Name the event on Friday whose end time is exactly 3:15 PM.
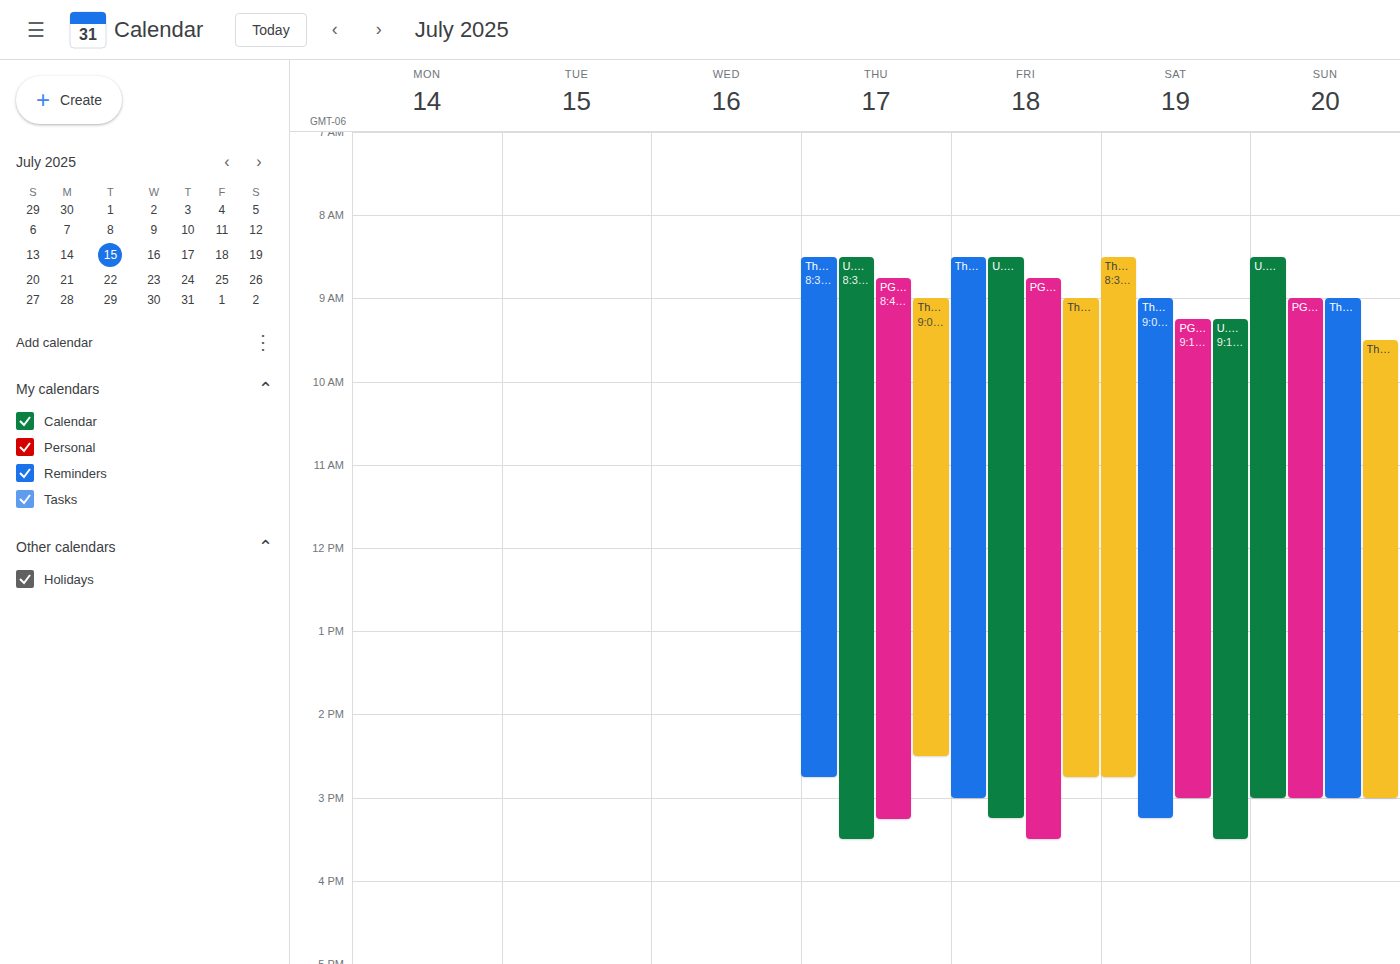
"U.S. Open – Round 2"